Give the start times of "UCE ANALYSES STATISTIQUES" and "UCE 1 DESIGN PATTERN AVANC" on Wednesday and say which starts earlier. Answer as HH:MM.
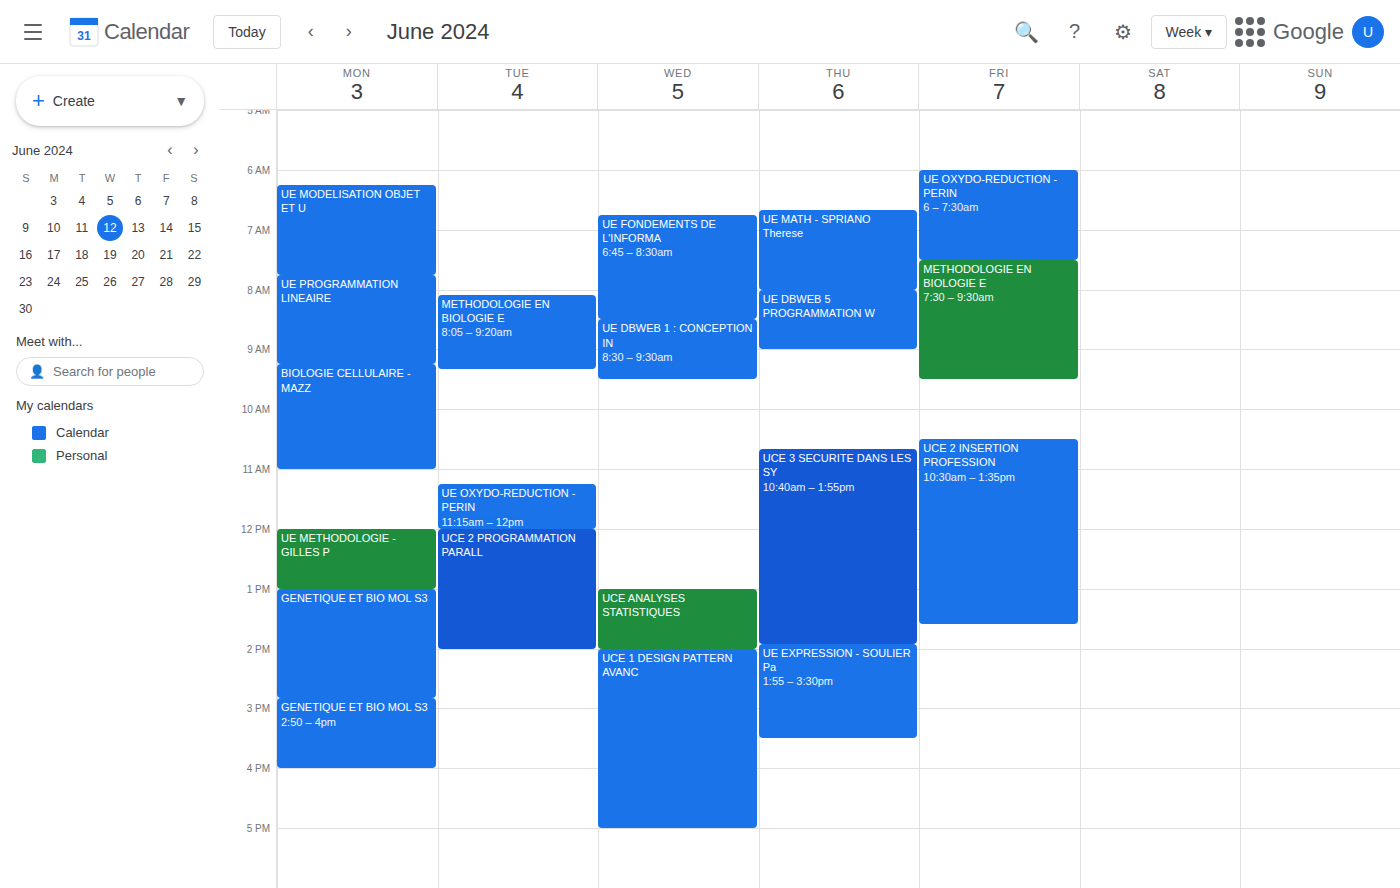
"UCE ANALYSES STATISTIQUES" 13:00; "UCE 1 DESIGN PATTERN AVANC" 14:00.